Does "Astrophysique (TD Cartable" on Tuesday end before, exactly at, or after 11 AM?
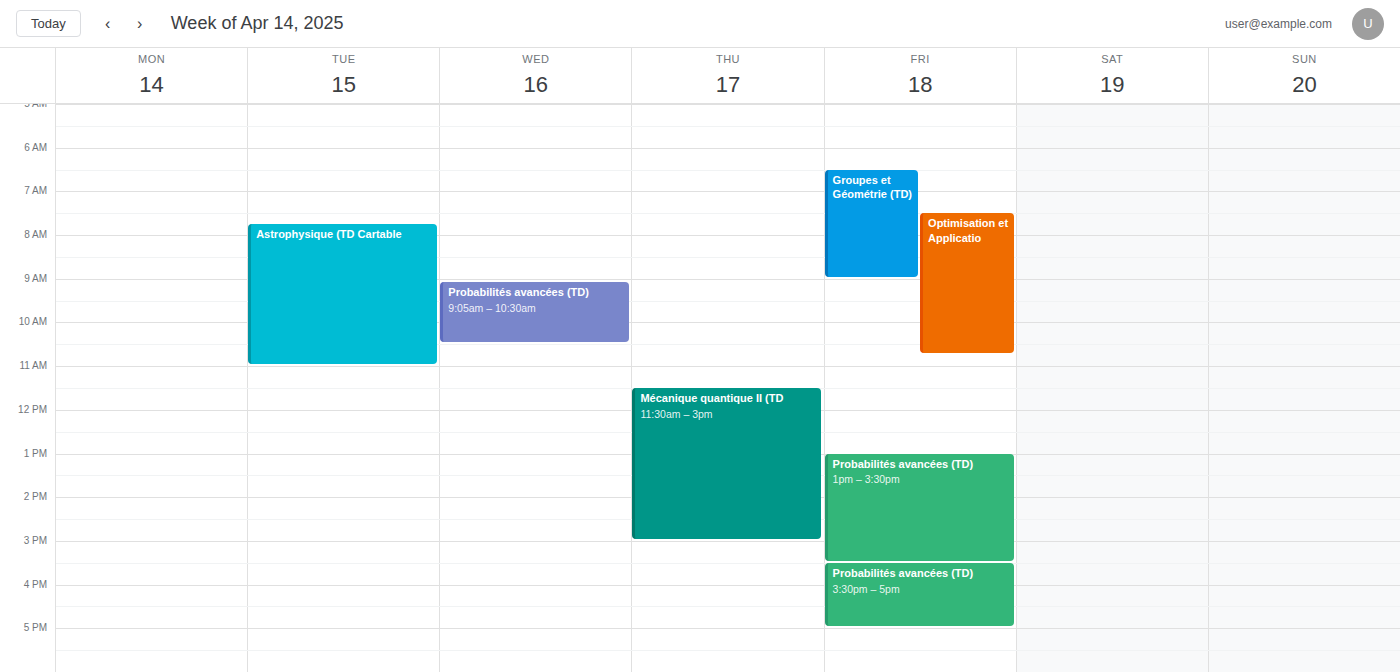
11:00 AM -- exactly at 11 AM, on the 11 AM line.